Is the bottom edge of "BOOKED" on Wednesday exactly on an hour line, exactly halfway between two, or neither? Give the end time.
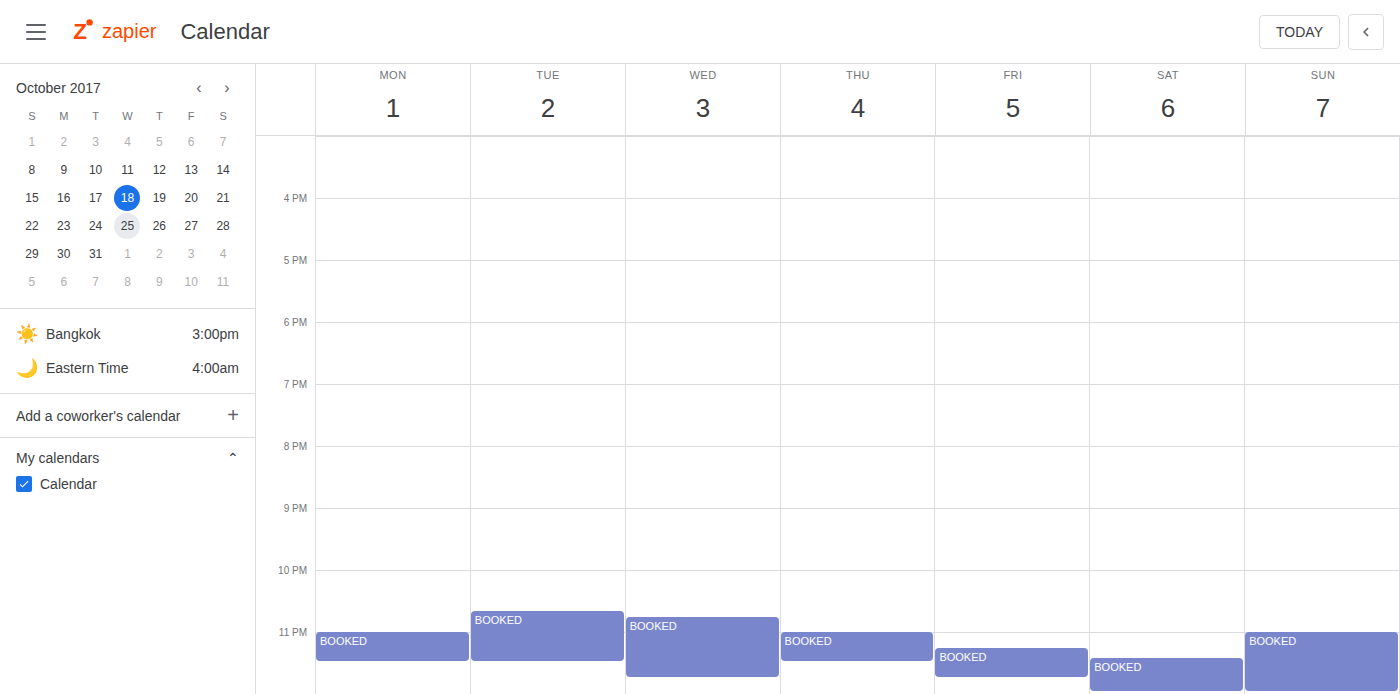
11:45 PM -- neither: three quarters of the way from the 11 PM line to the 12 AM line.